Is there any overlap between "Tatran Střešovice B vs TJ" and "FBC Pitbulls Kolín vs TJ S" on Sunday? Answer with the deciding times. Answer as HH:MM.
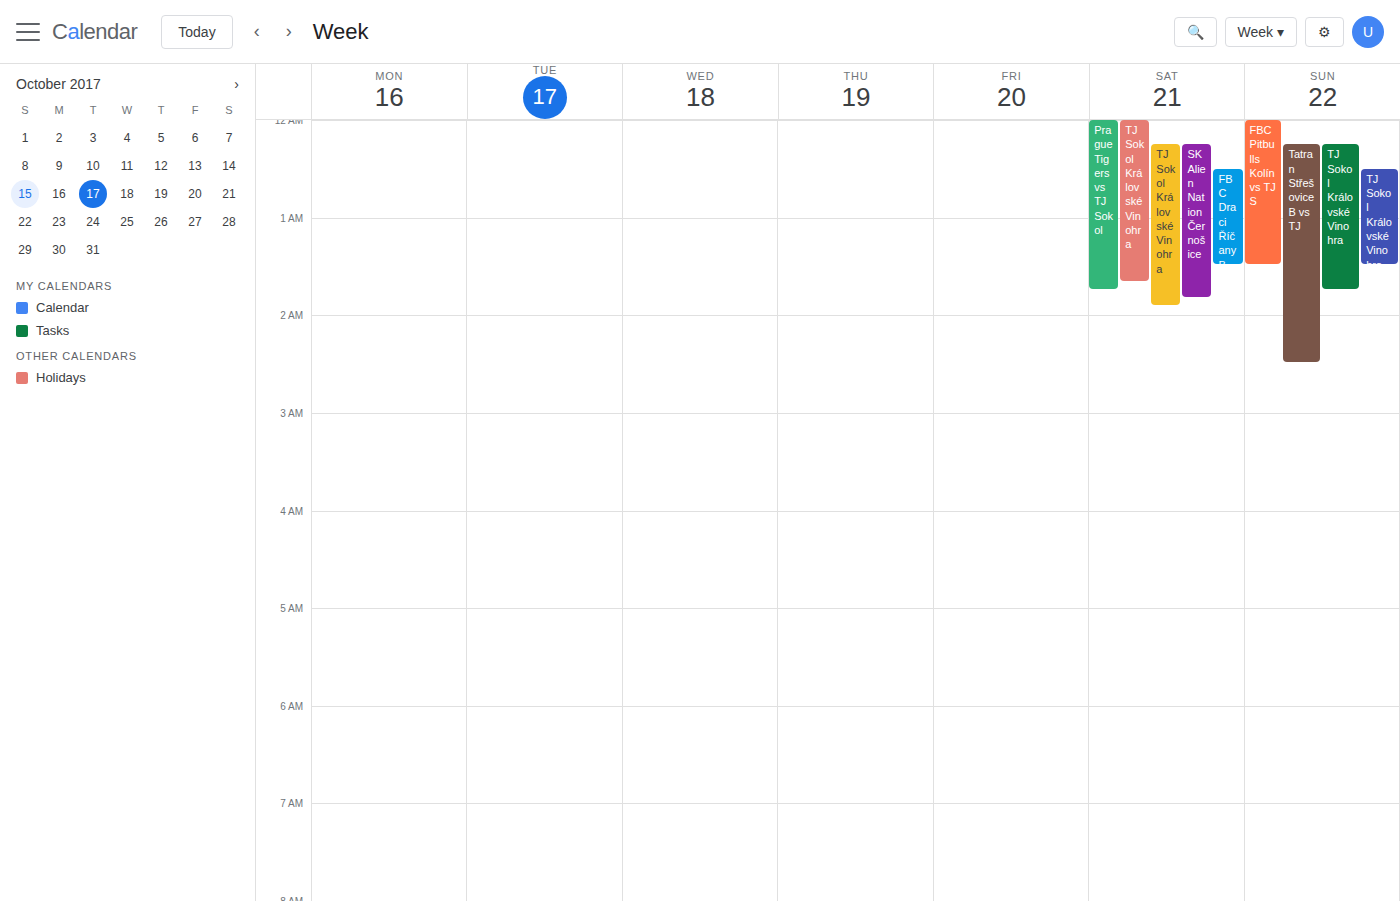
"Tatran Střešovice B vs TJ" starts at 00:15, before "FBC Pitbulls Kolín vs TJ S" ends at 01:30 -- they overlap.